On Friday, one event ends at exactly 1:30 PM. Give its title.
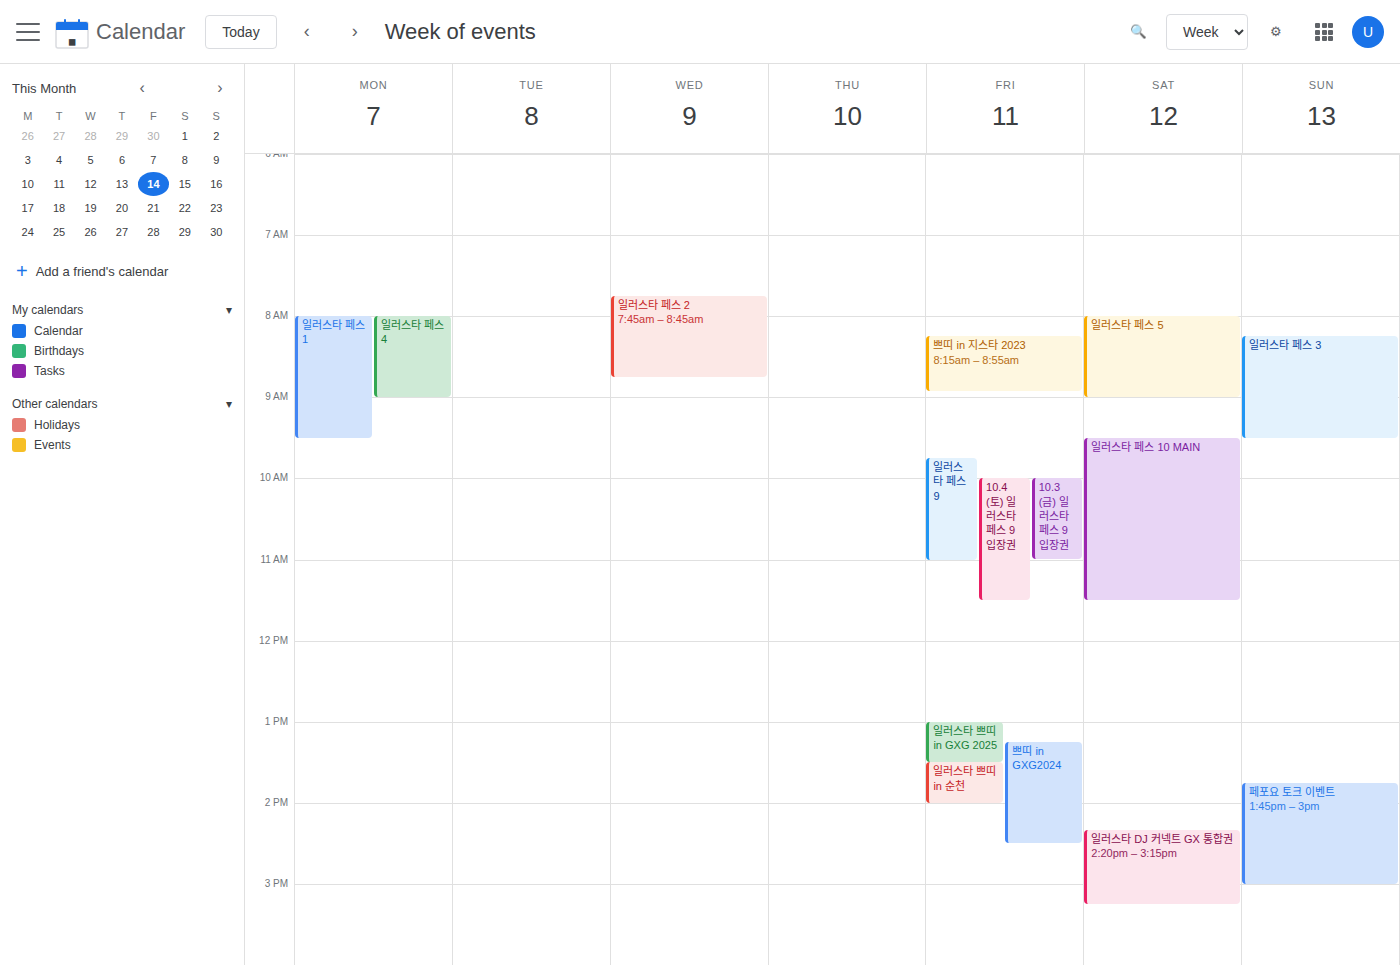
"일러스타 쁘띠 in GXG 2025"